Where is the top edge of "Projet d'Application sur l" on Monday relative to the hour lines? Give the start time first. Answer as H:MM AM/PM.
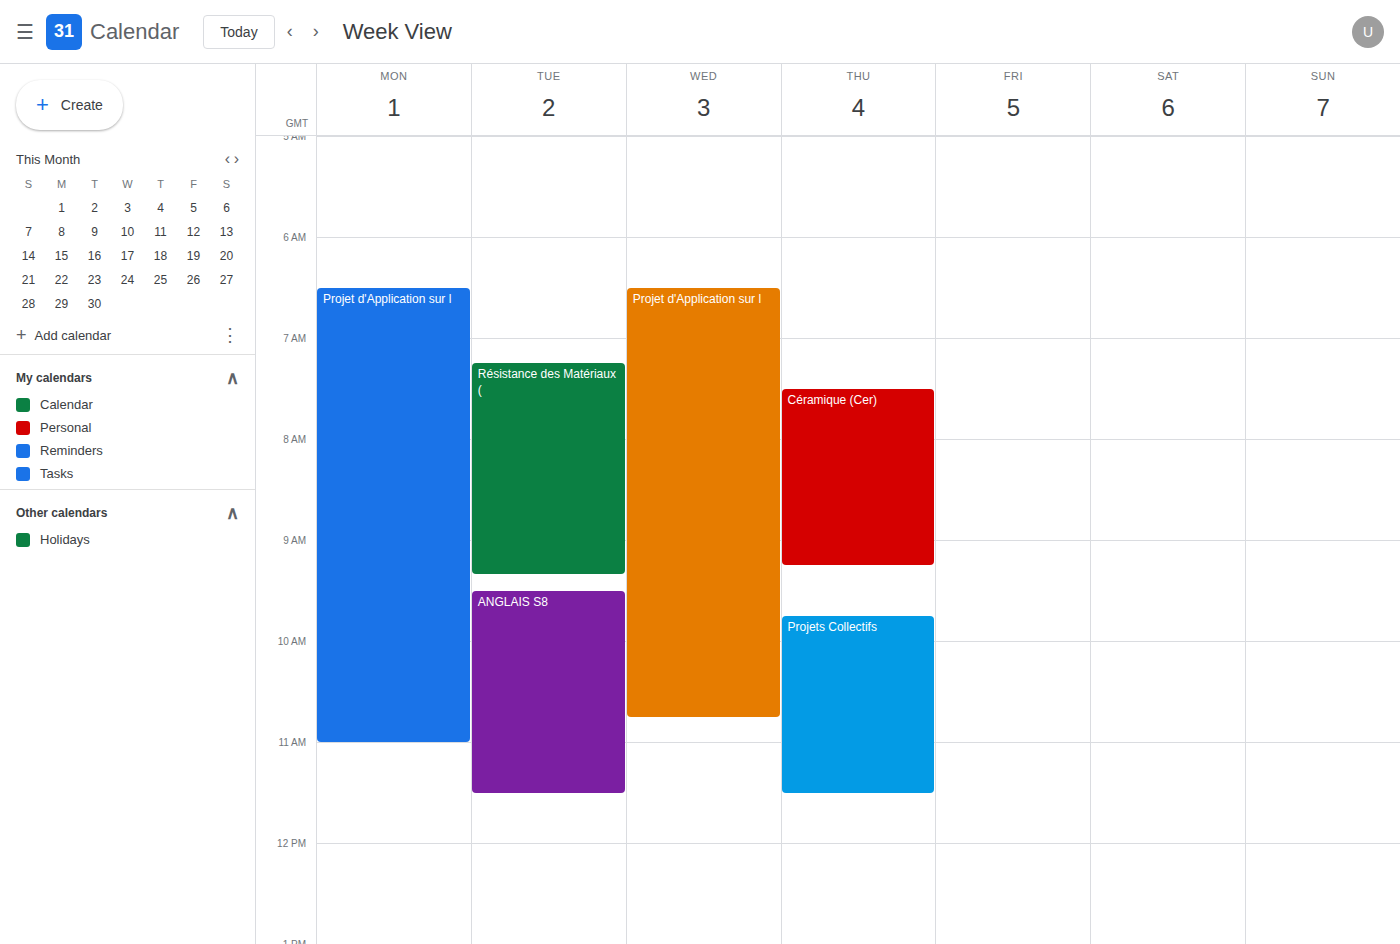
6:30 AM -- halfway between the 6 AM and 7 AM lines.